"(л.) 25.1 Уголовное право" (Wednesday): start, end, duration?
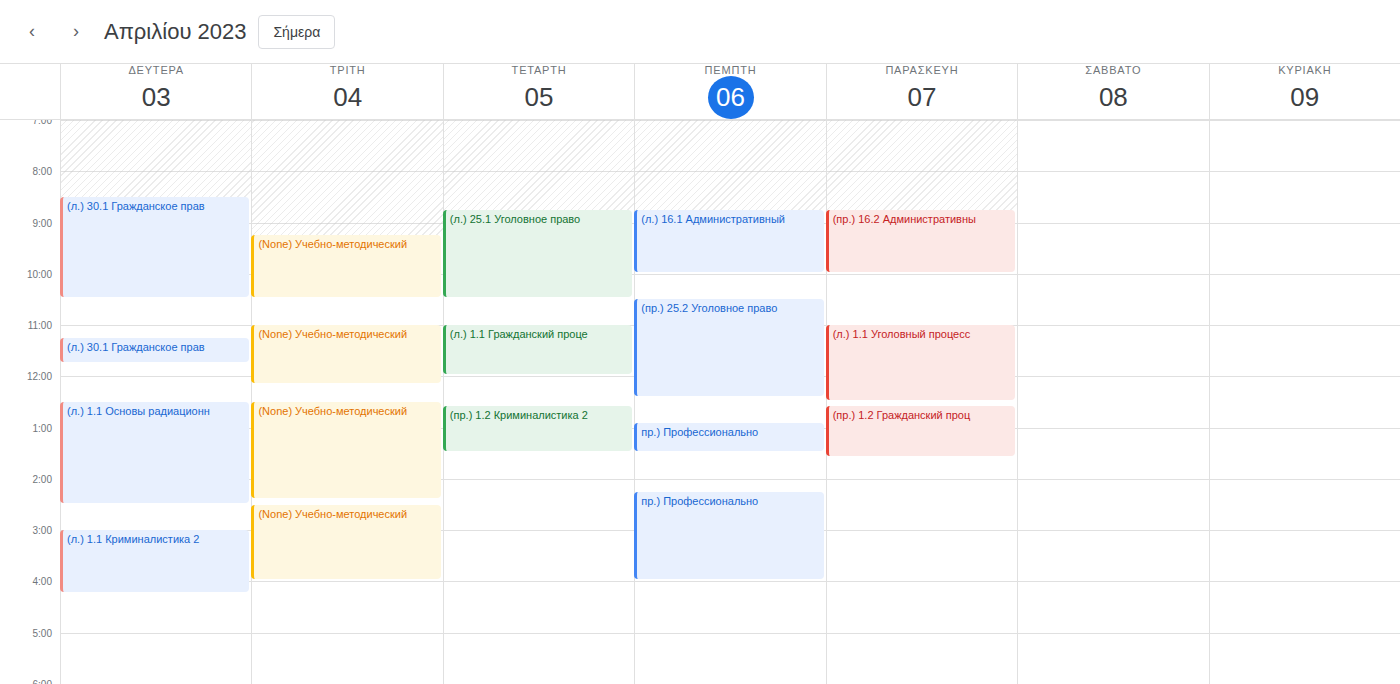
8:45 AM to 10:30 AM, 1 hour 45 minutes